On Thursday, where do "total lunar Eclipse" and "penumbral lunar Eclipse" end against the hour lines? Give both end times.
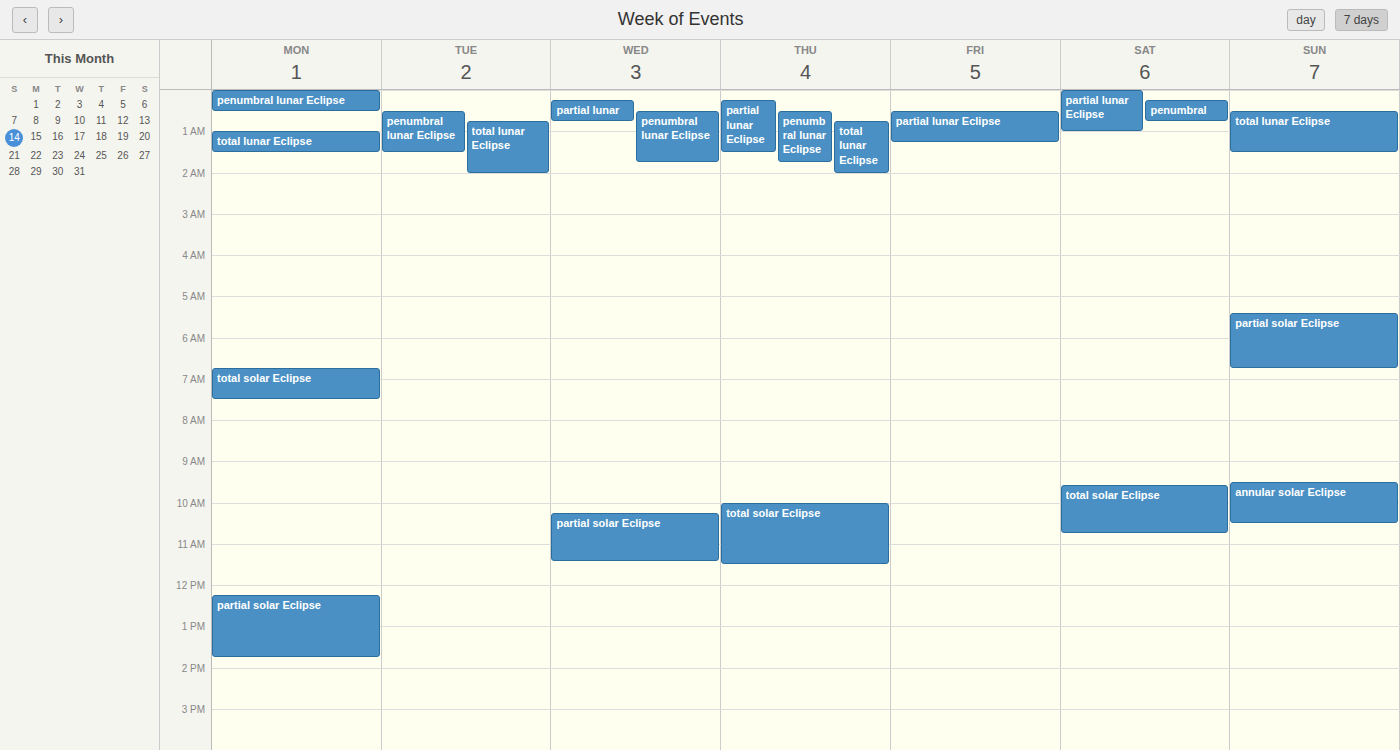
"total lunar Eclipse": 2:00 AM, exactly on the 2 AM line. "penumbral lunar Eclipse": 1:45 AM, neither: three quarters of the way from the 1 AM line to the 2 AM line.